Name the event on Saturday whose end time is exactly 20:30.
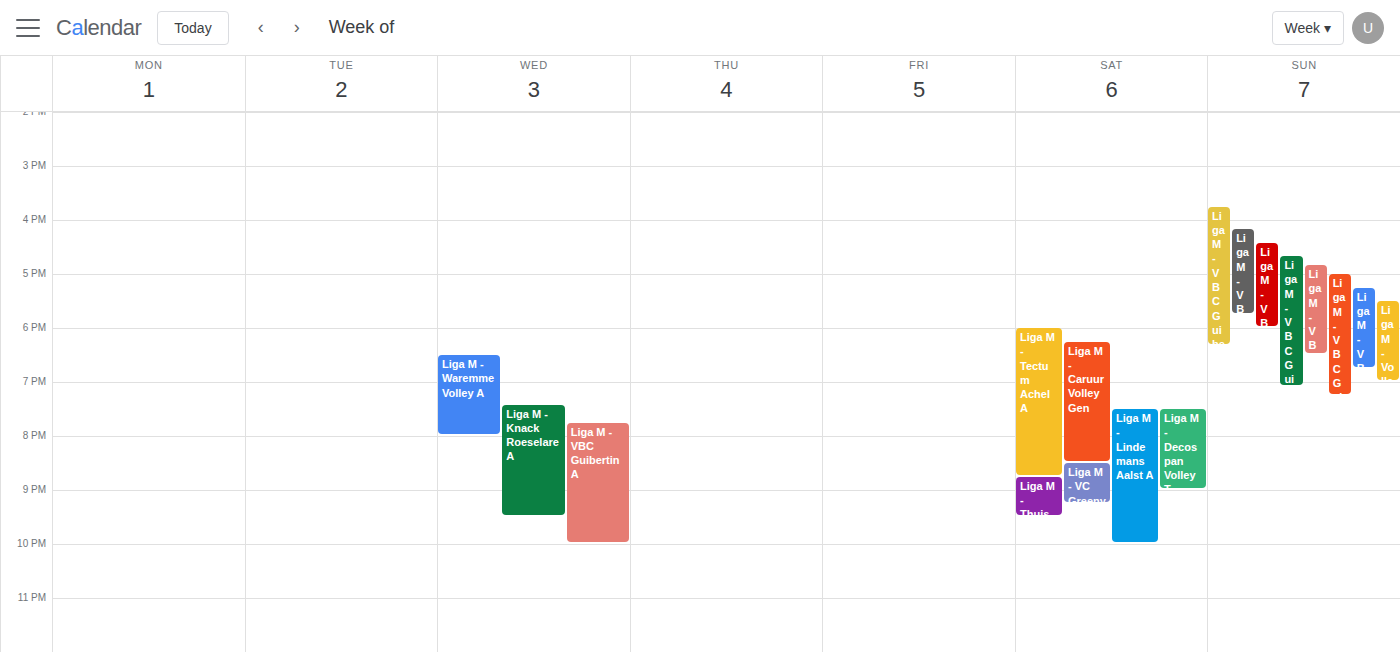
"Liga M - Caruur Volley Gen"